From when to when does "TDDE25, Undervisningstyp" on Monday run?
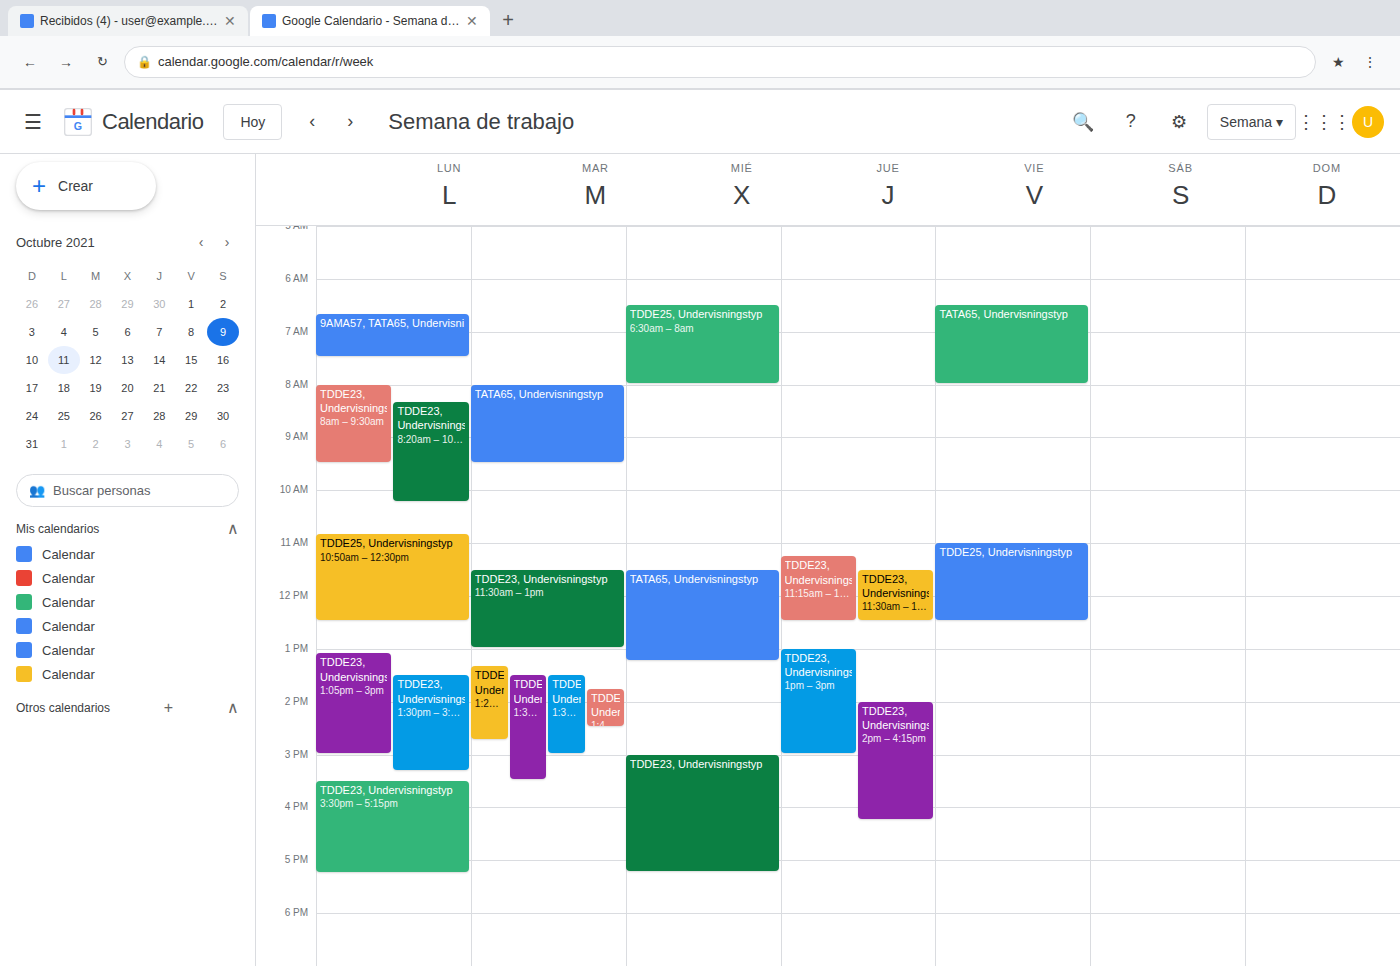
10:50 AM to 12:30 PM